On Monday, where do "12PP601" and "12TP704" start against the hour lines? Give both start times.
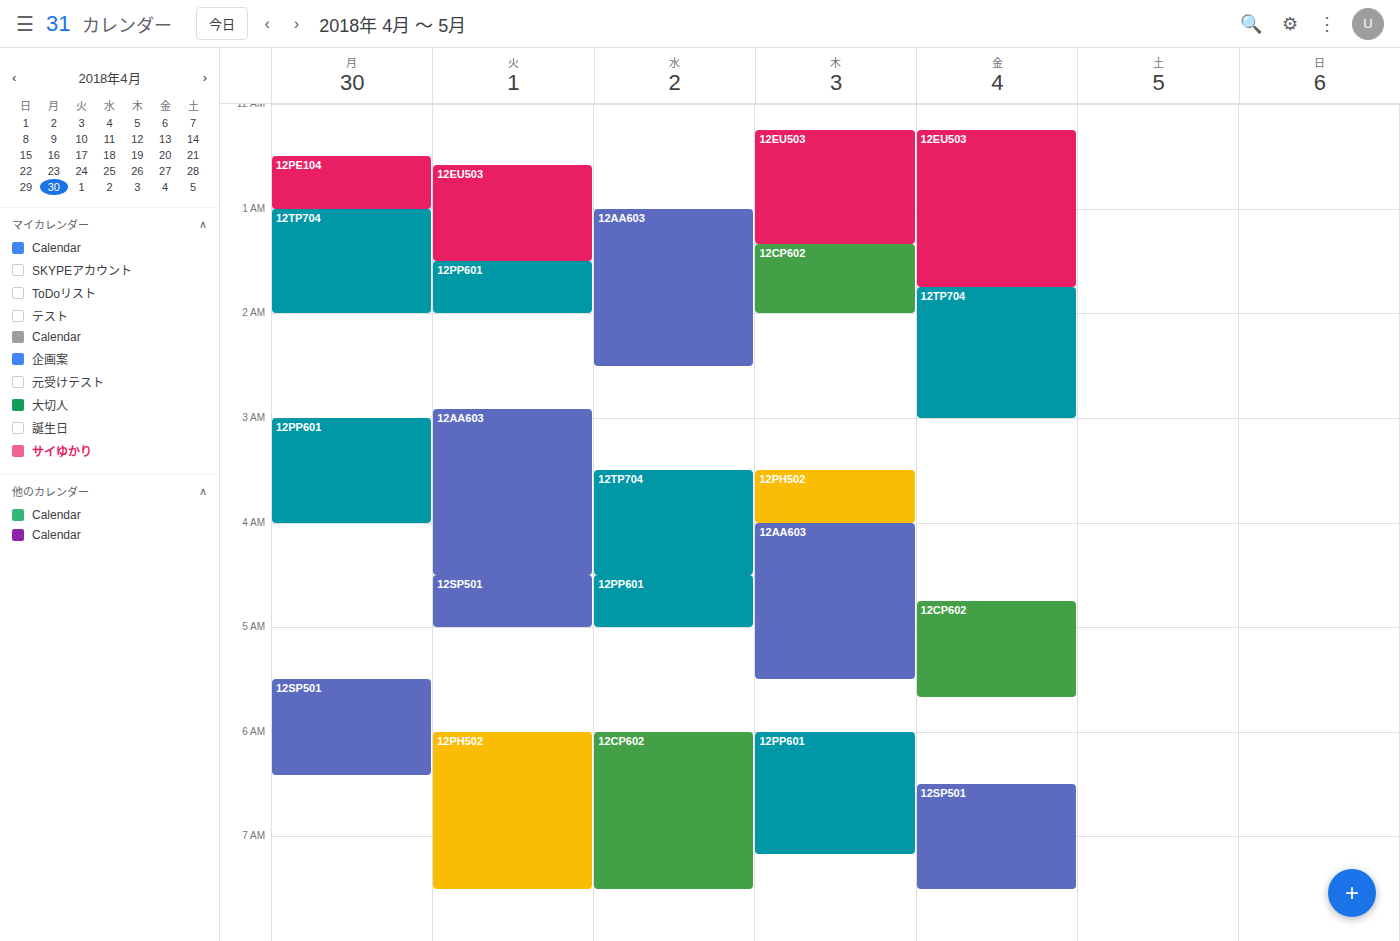
"12PP601": 3:00 AM, exactly on the 3 AM line. "12TP704": 1:00 AM, exactly on the 1 AM line.